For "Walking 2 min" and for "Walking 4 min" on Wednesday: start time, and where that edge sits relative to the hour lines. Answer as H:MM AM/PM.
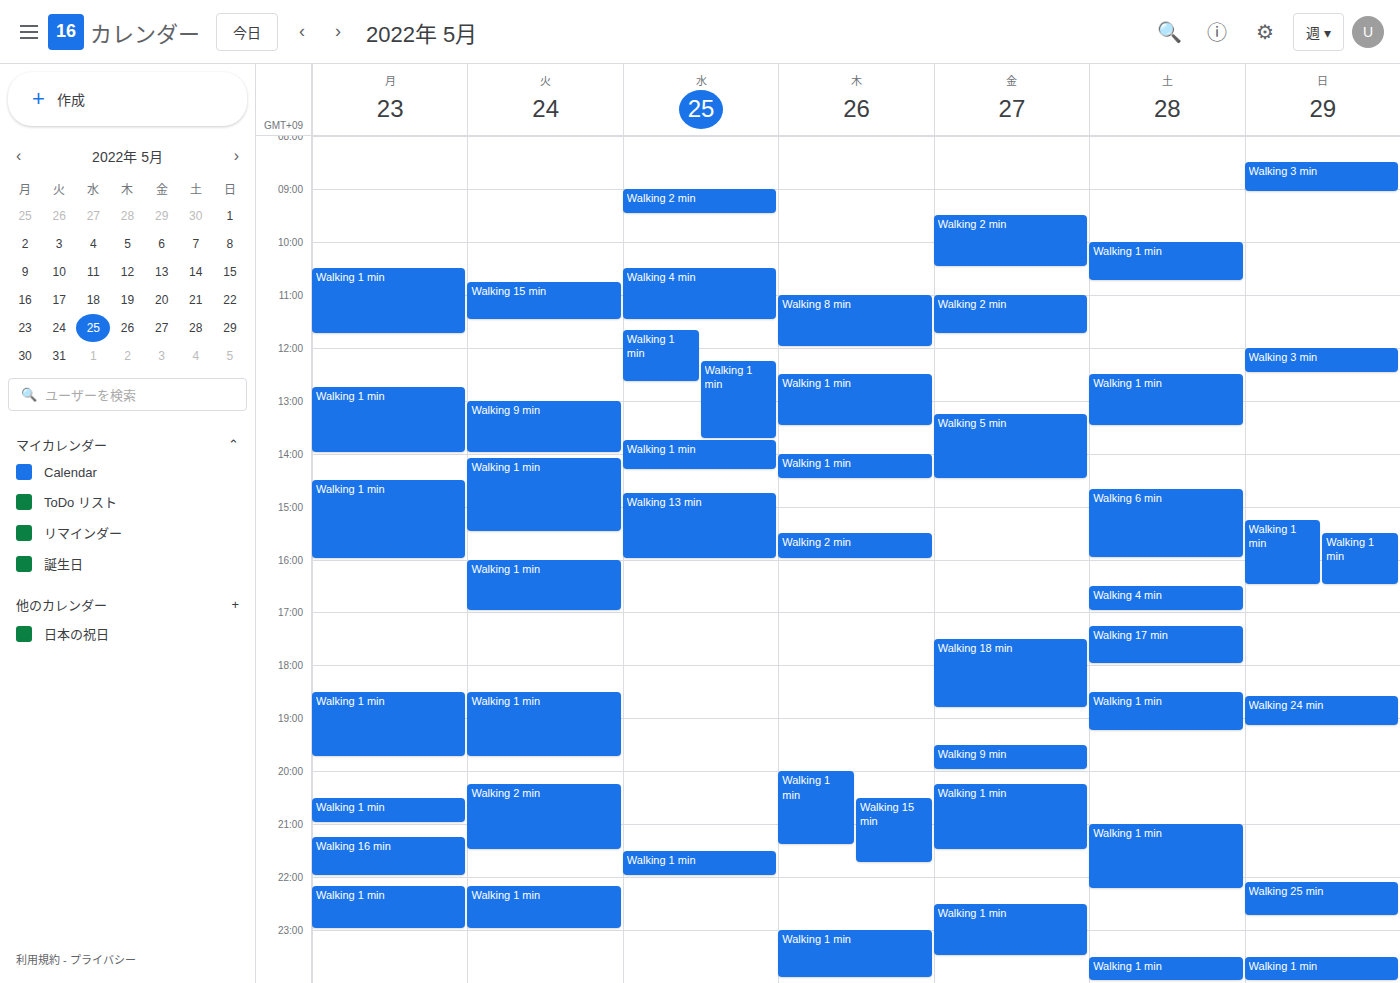
"Walking 2 min": 9:00 AM, exactly on the 9 AM line. "Walking 4 min": 10:30 AM, halfway between the 10 AM and 11 AM lines.